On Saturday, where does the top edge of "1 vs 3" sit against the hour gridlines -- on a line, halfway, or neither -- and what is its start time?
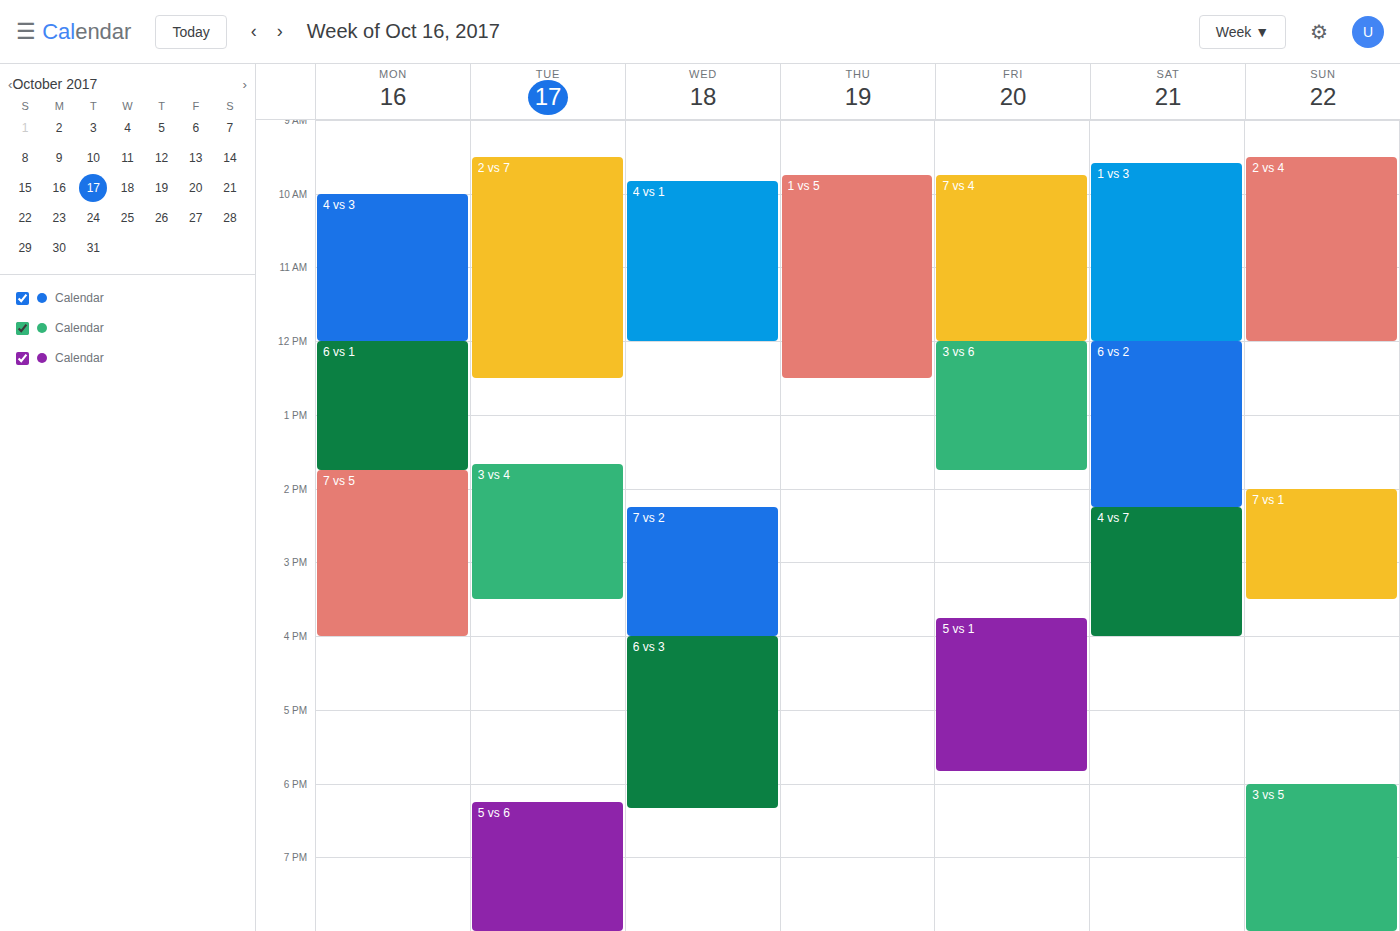
9:35 AM -- neither: 35 minutes below the 9 AM line and 25 minutes above the 10 AM line.